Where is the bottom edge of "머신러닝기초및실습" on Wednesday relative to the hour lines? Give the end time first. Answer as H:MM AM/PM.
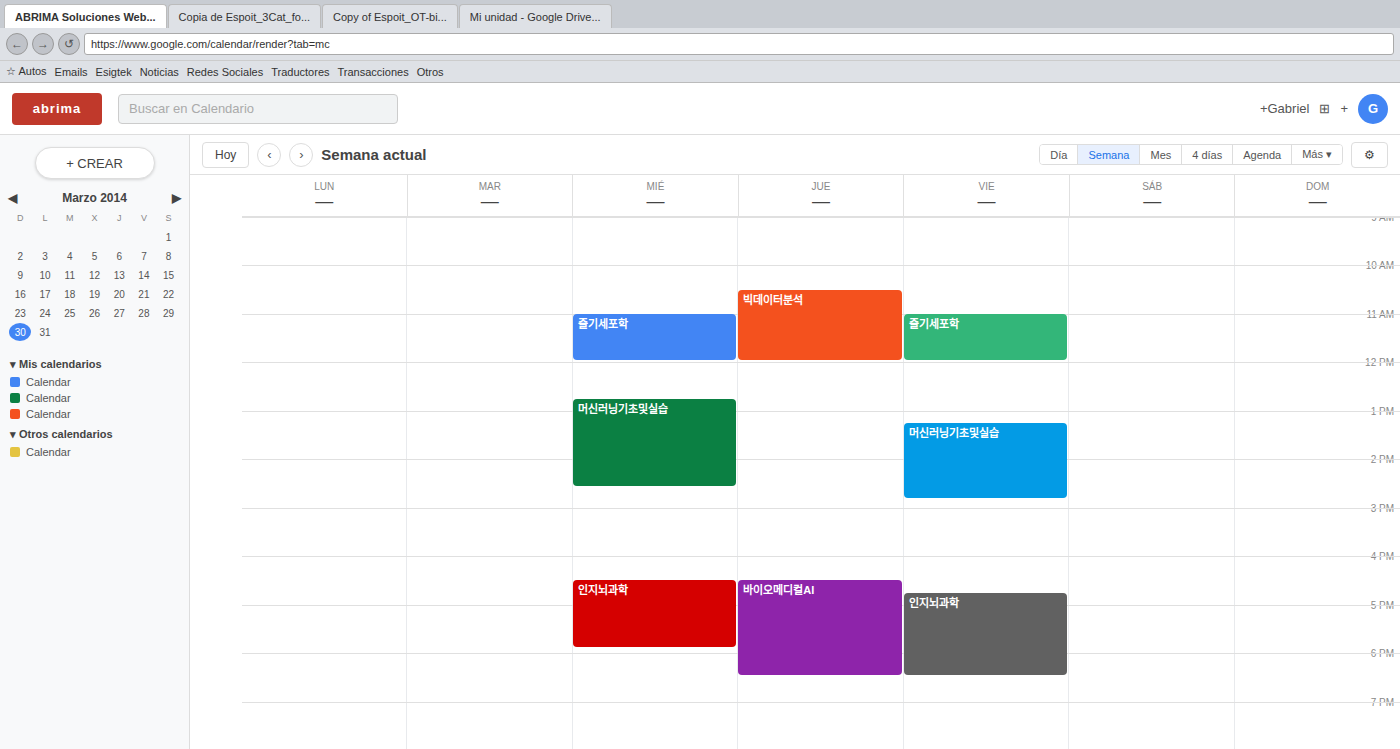
2:35 PM -- neither: 35 minutes below the 2 PM line and 25 minutes above the 3 PM line.